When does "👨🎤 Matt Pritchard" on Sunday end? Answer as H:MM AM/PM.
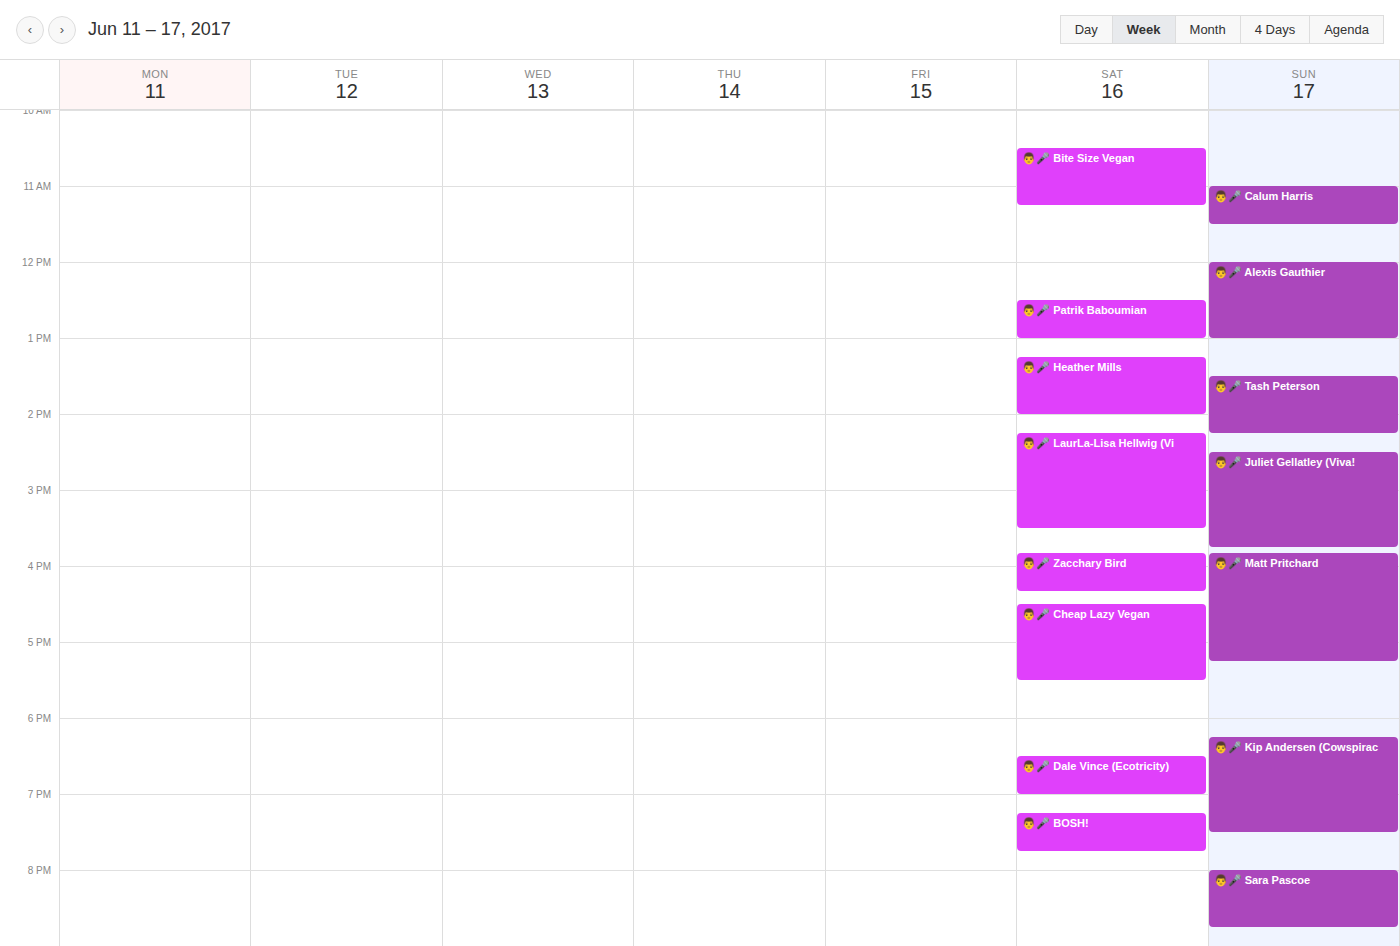
5:15 PM